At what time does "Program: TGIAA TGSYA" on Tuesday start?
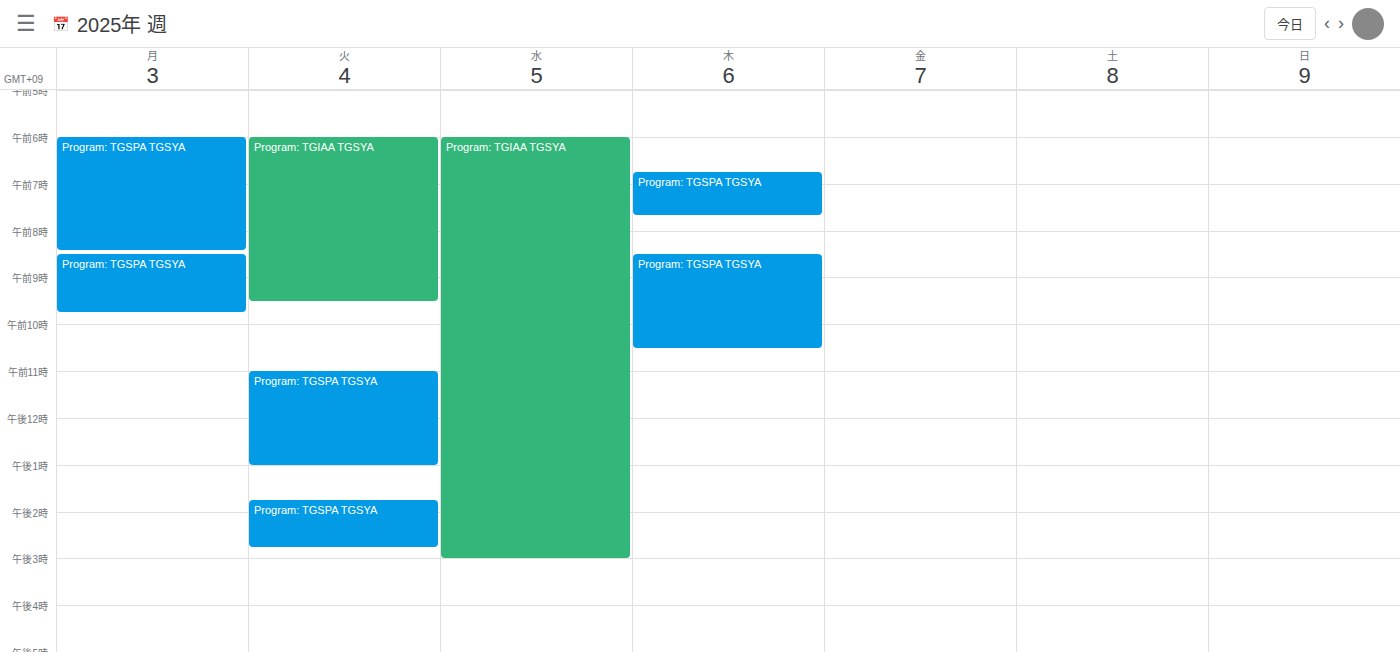
6:00 AM